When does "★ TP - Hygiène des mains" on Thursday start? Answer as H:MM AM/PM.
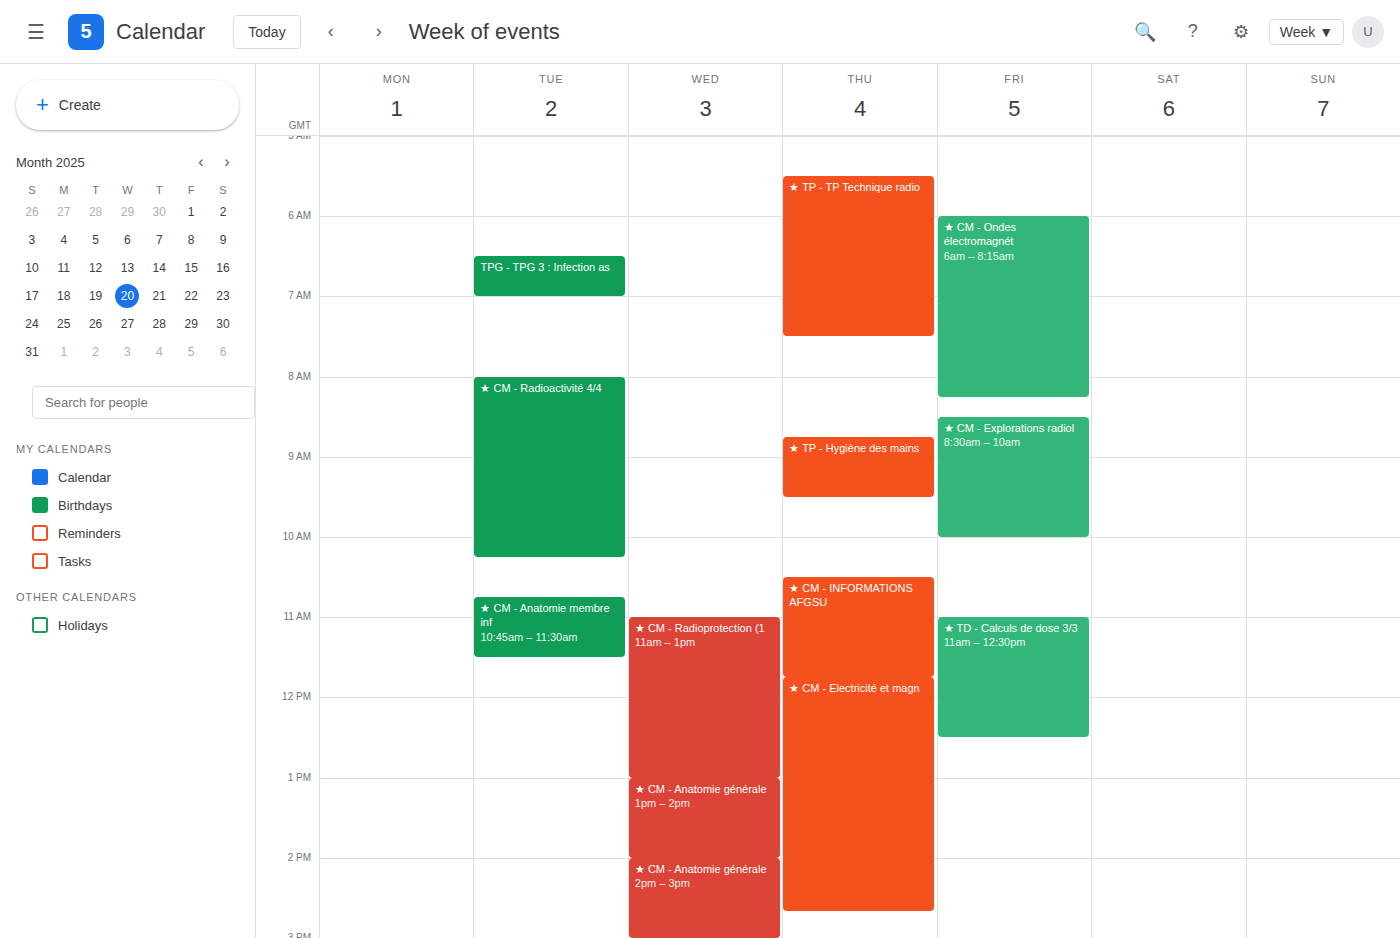
8:45 AM